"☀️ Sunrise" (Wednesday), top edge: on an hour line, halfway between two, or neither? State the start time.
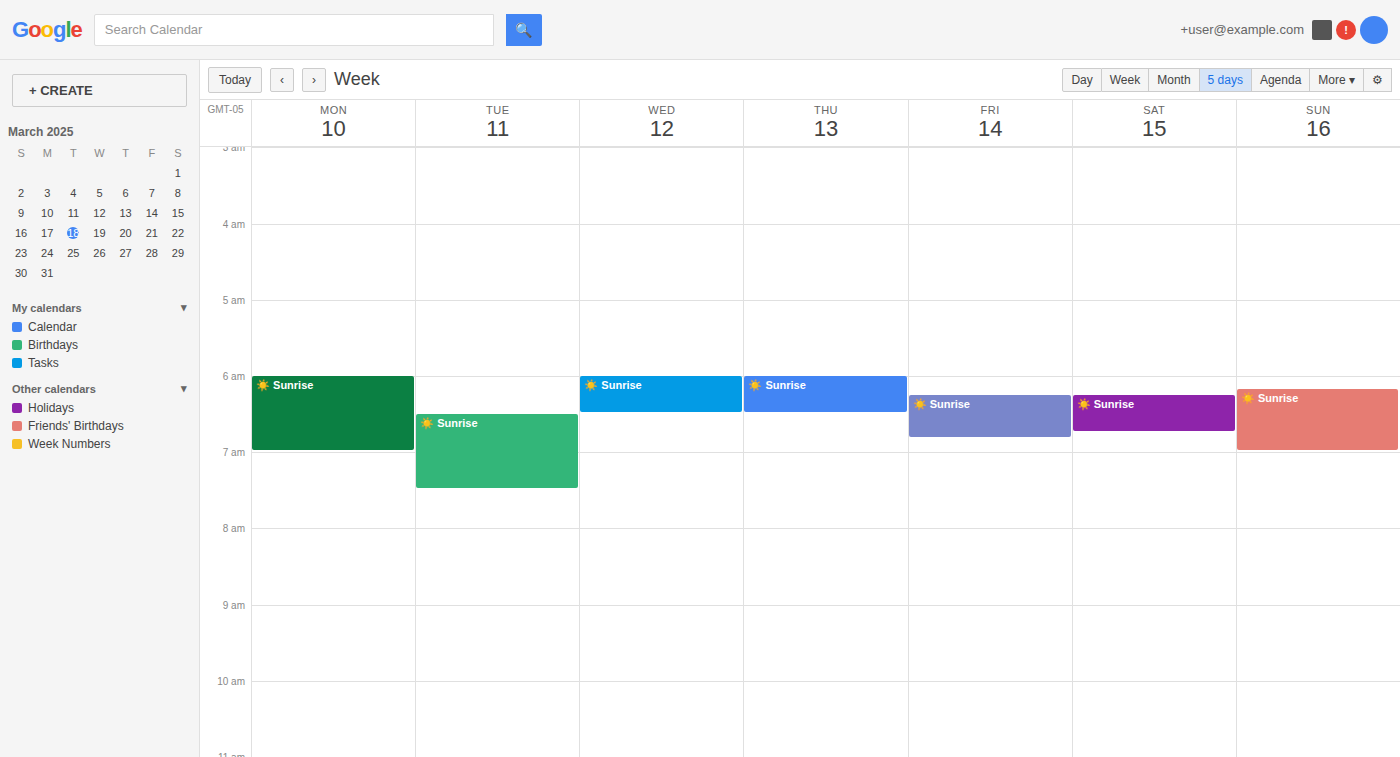
6:00 AM -- exactly on the 6 AM line.